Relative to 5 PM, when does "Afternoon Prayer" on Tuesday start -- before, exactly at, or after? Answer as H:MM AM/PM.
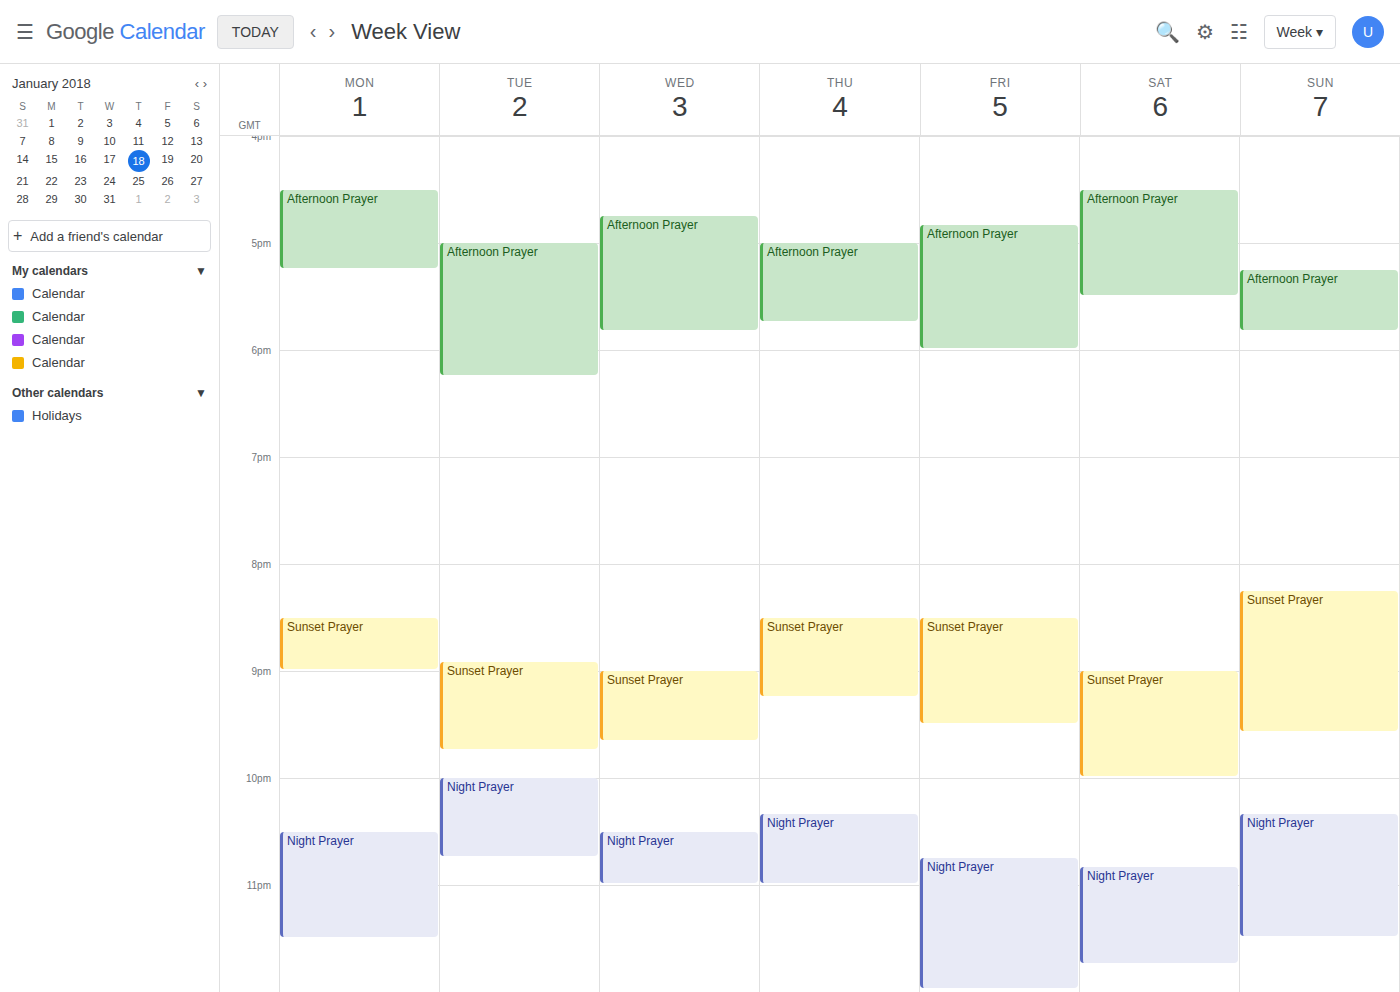
5:00 PM -- exactly at 5 PM, on the 5 PM line.